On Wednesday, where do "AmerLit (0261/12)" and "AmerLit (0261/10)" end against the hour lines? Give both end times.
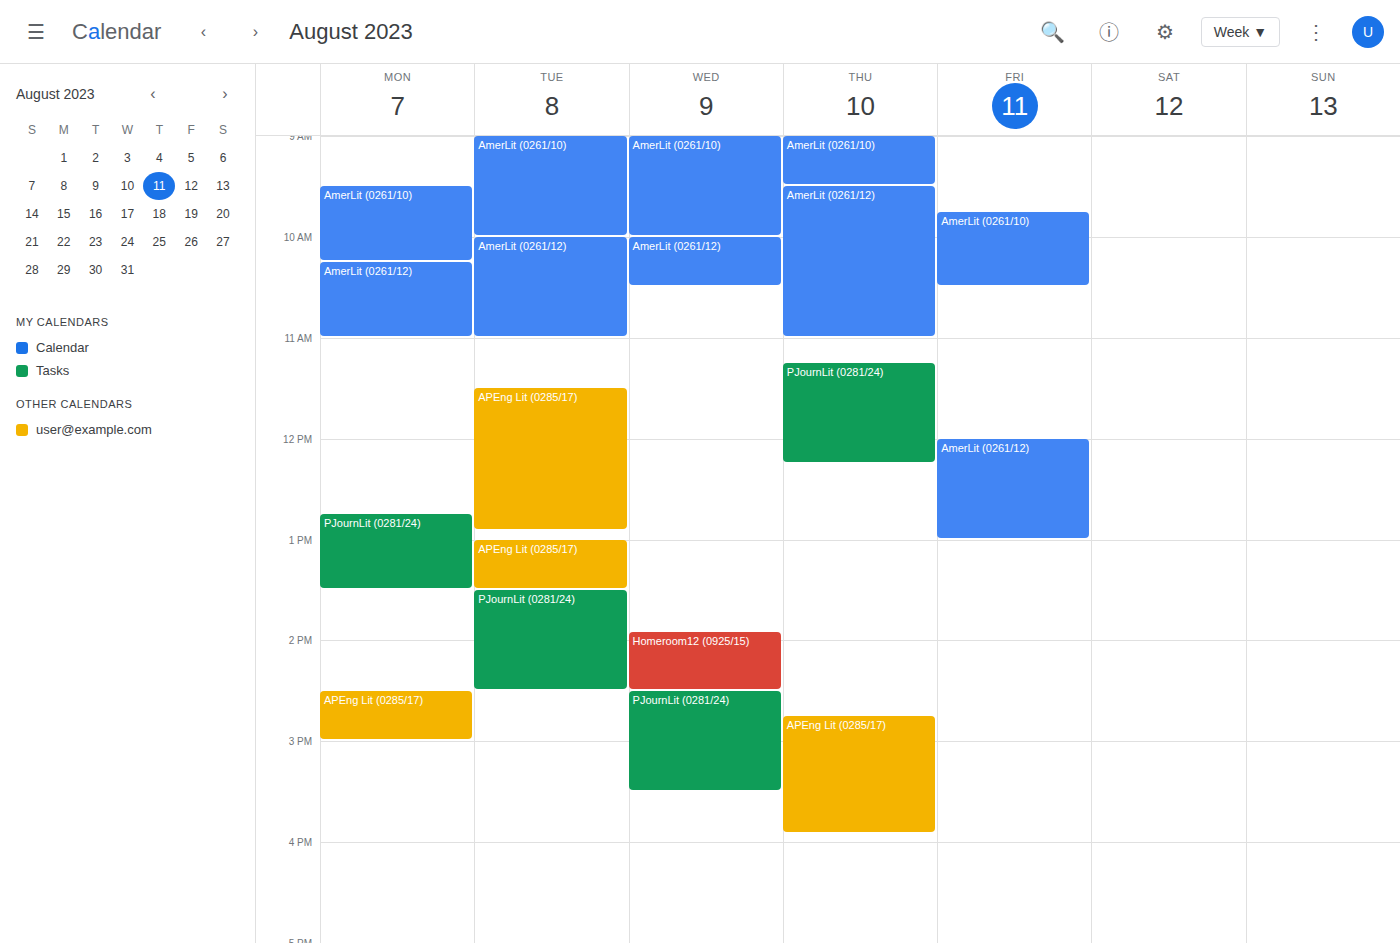
"AmerLit (0261/12)": 10:30 AM, halfway between the 10 AM and 11 AM lines. "AmerLit (0261/10)": 10:00 AM, exactly on the 10 AM line.